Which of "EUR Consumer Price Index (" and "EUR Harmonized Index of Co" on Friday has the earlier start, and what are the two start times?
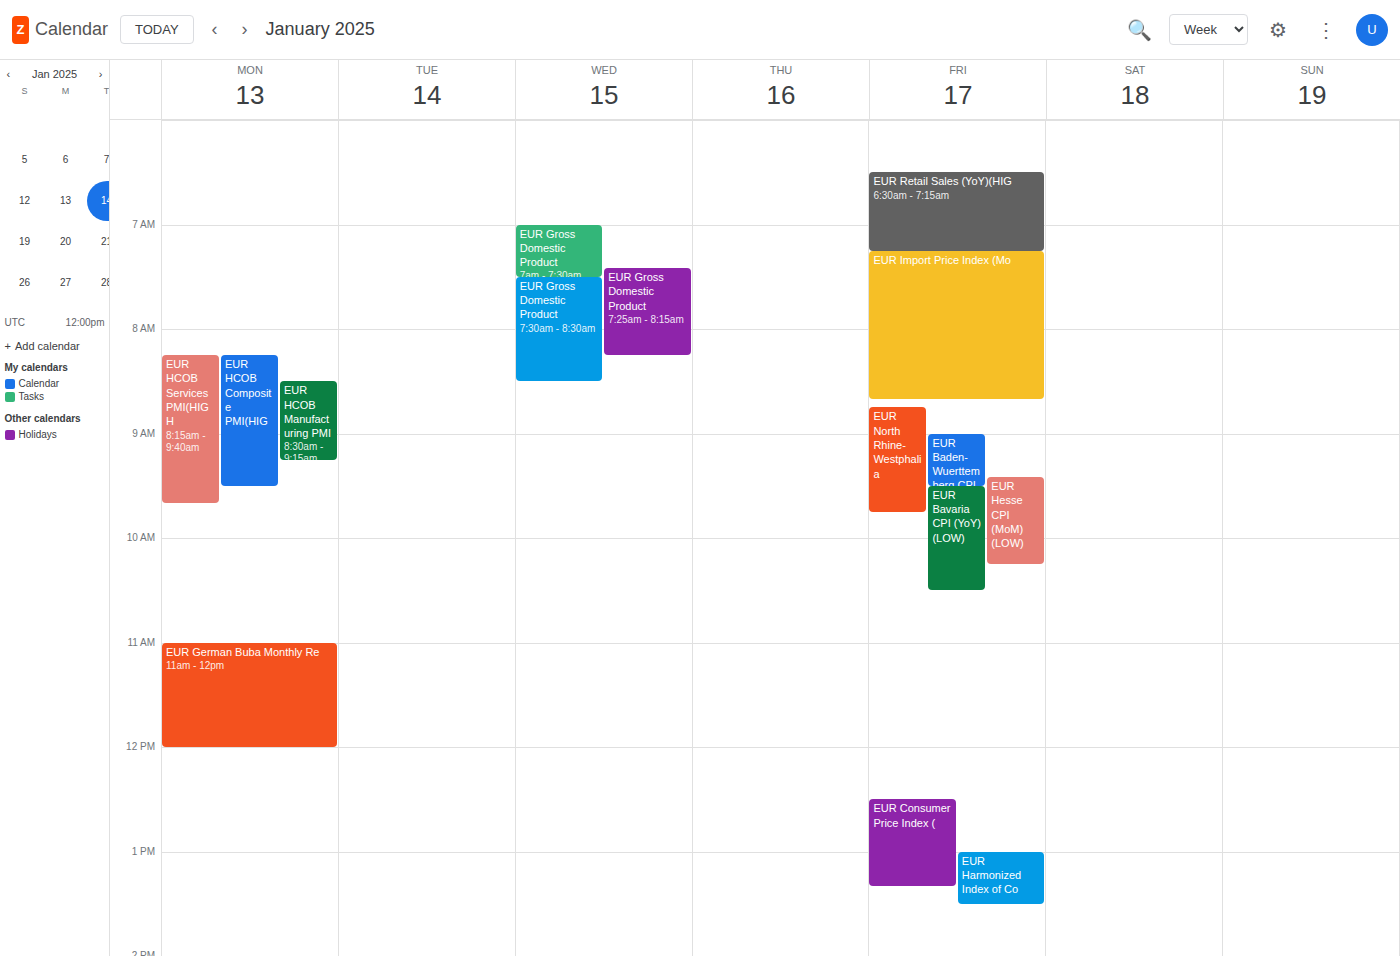
"EUR Consumer Price Index (" 12:30 PM; "EUR Harmonized Index of Co" 1:00 PM.